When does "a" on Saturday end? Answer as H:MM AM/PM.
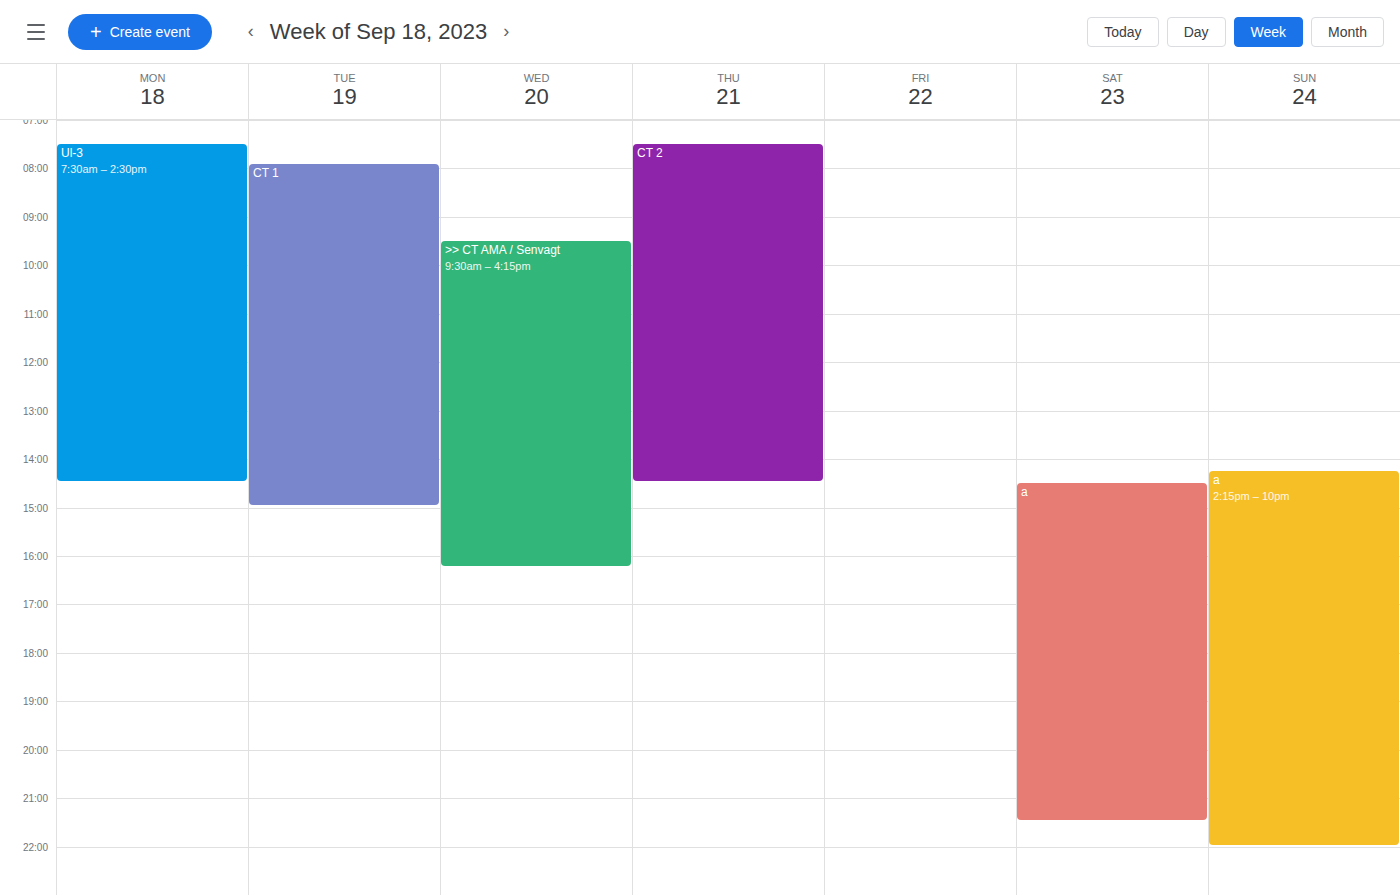
9:30 PM